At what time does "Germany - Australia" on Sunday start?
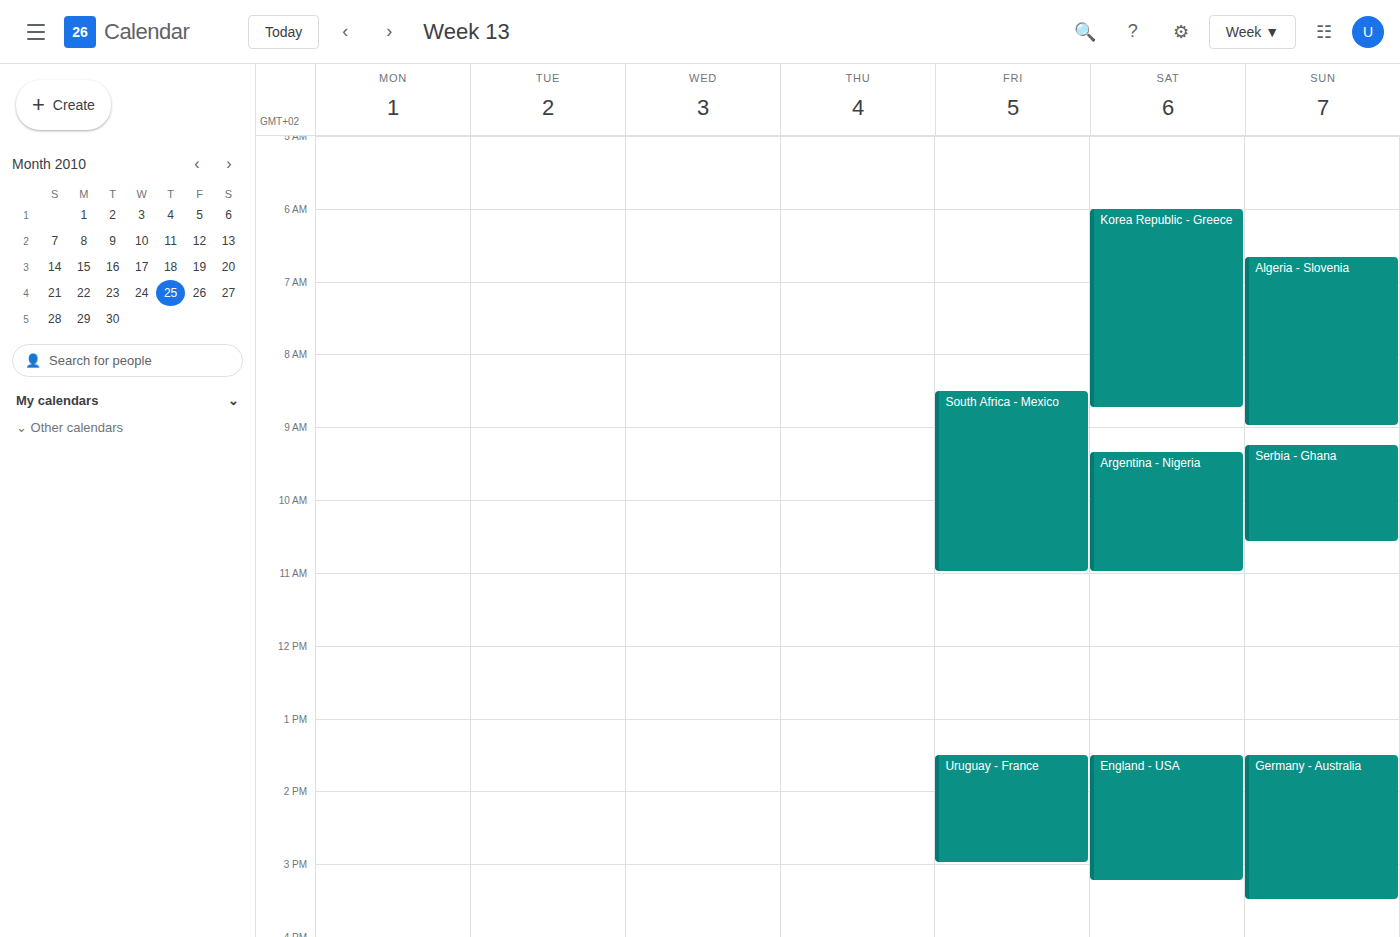
1:30 PM